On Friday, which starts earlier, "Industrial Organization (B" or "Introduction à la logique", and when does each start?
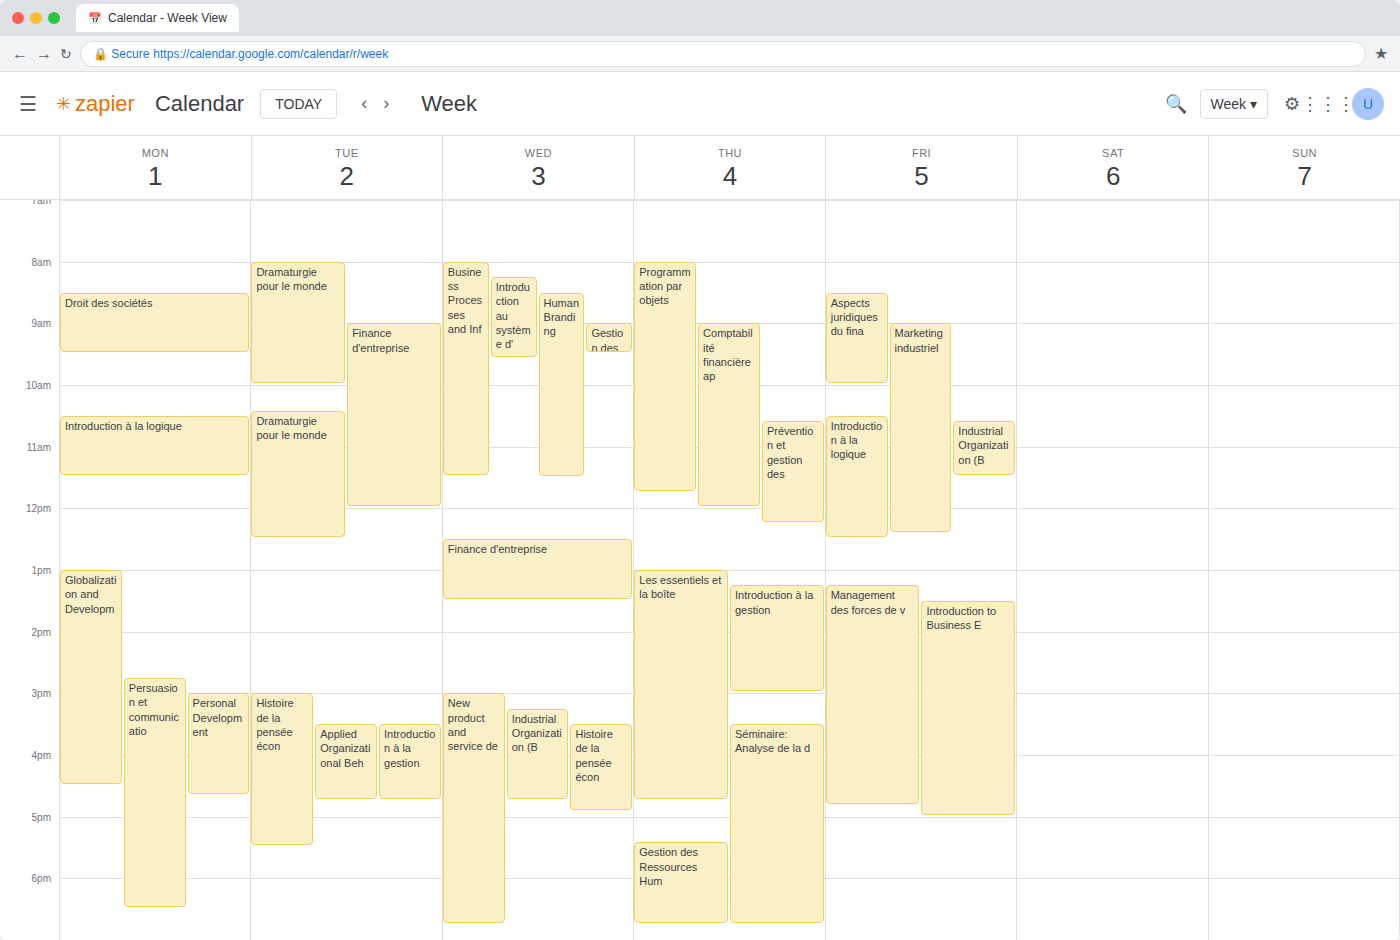
"Introduction à la logique" 10:30 AM; "Industrial Organization (B" 10:35 AM.